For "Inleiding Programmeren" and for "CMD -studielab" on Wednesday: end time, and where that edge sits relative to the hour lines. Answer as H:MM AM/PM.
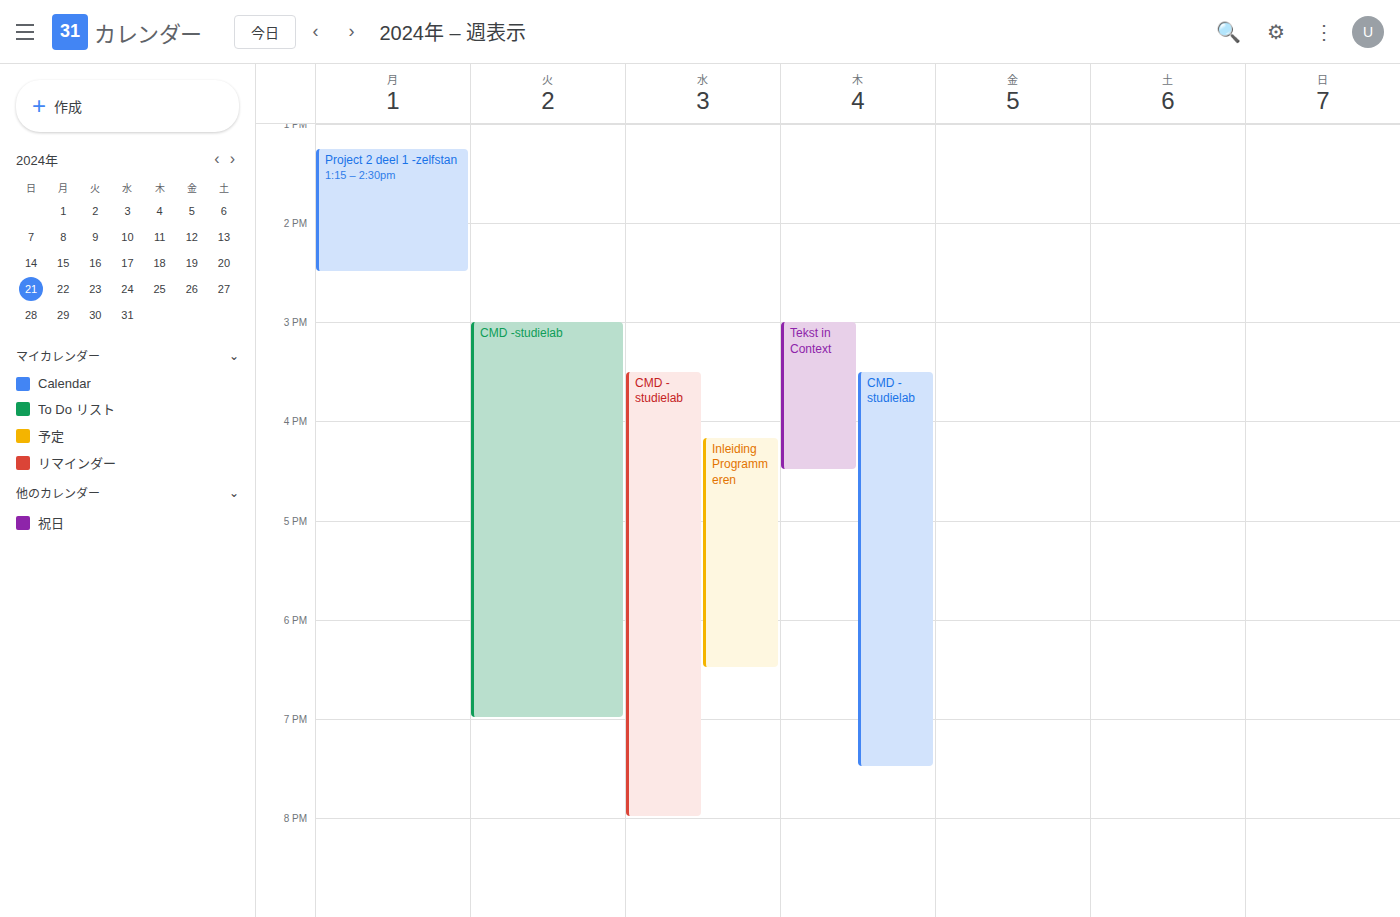
"Inleiding Programmeren": 6:30 PM, halfway between the 6 PM and 7 PM lines. "CMD -studielab": 8:00 PM, exactly on the 8 PM line.